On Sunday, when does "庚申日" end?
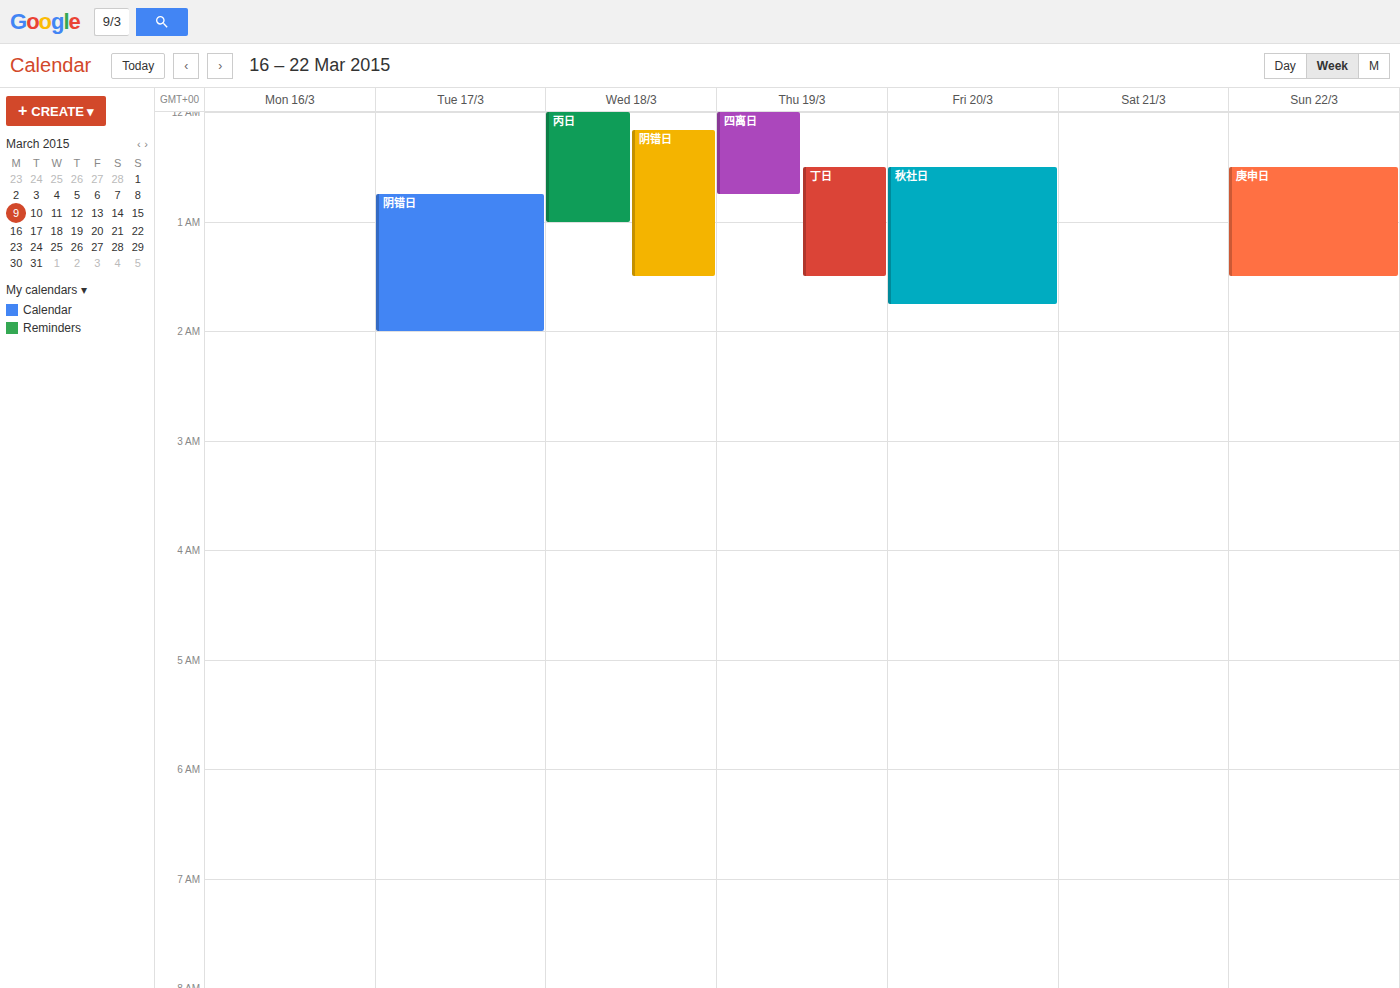
1:30 AM